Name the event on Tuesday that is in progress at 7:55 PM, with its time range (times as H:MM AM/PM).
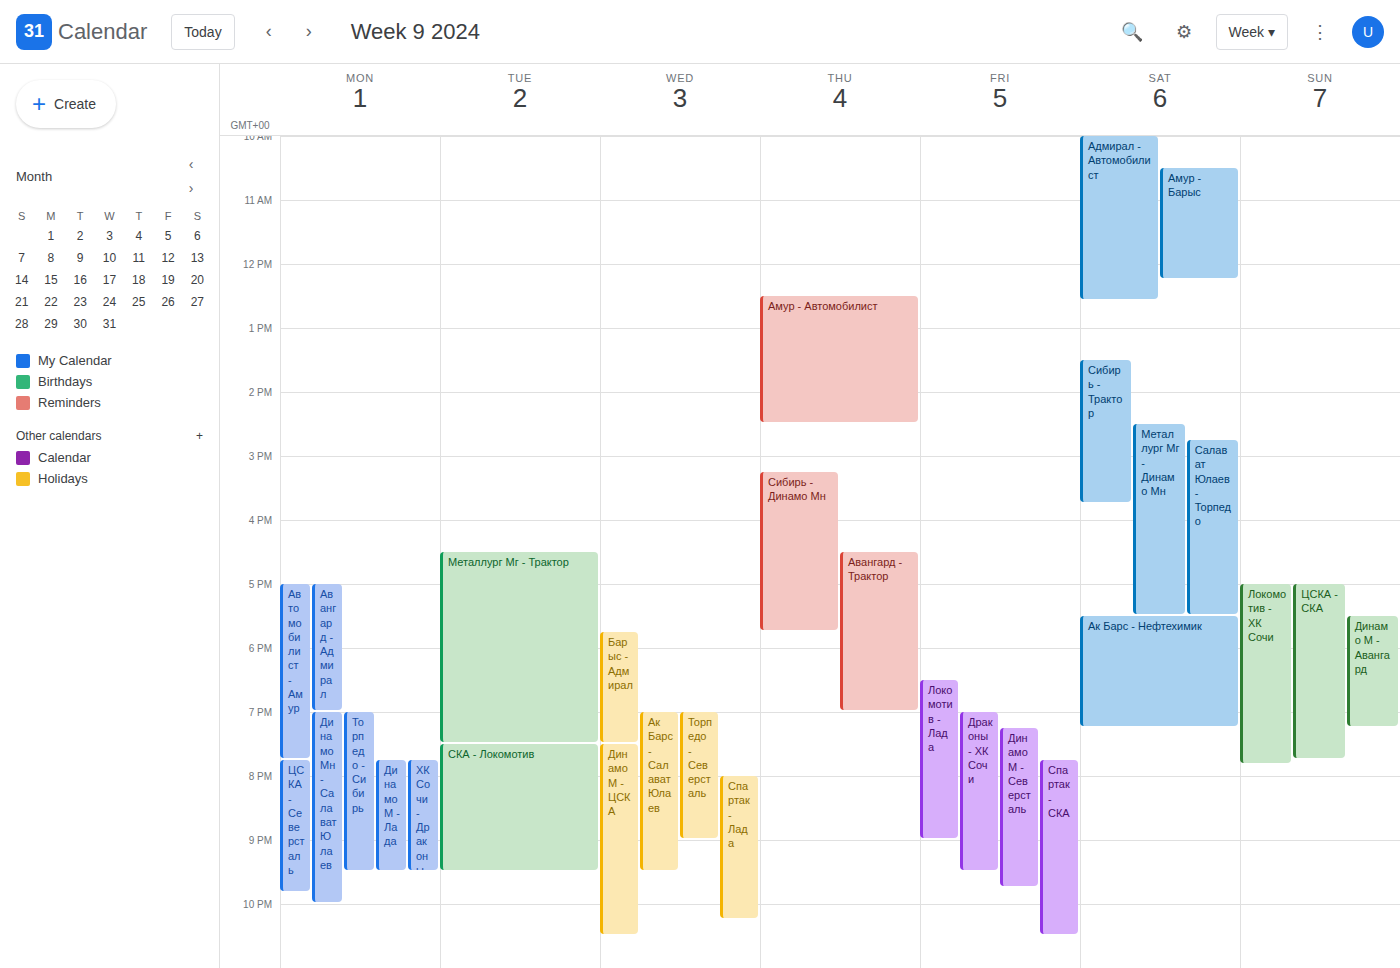
"СКА - Локомотив", 7:30 PM to 9:30 PM